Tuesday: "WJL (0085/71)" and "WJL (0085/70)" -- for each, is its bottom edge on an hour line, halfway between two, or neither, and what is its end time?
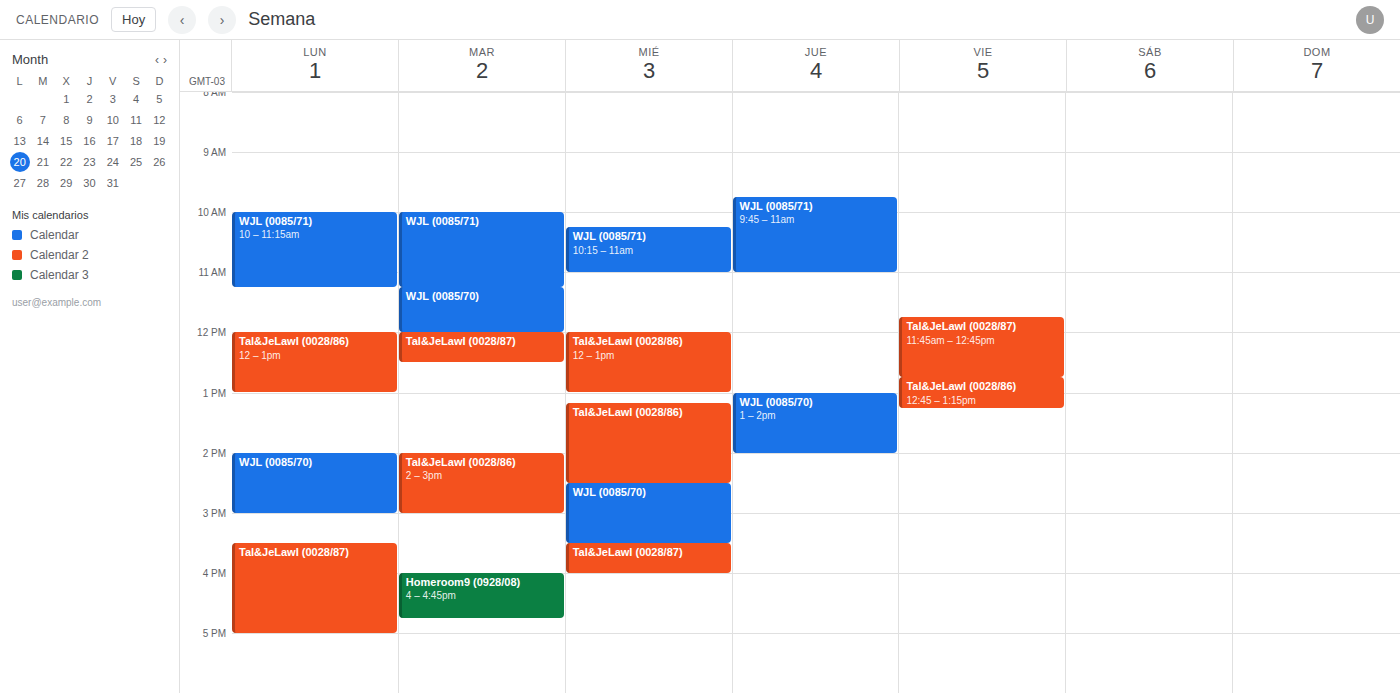
"WJL (0085/71)": 11:15 AM, neither: a quarter of the way from the 11 AM line to the 12 PM line. "WJL (0085/70)": 12:00 PM, exactly on the 12 PM line.